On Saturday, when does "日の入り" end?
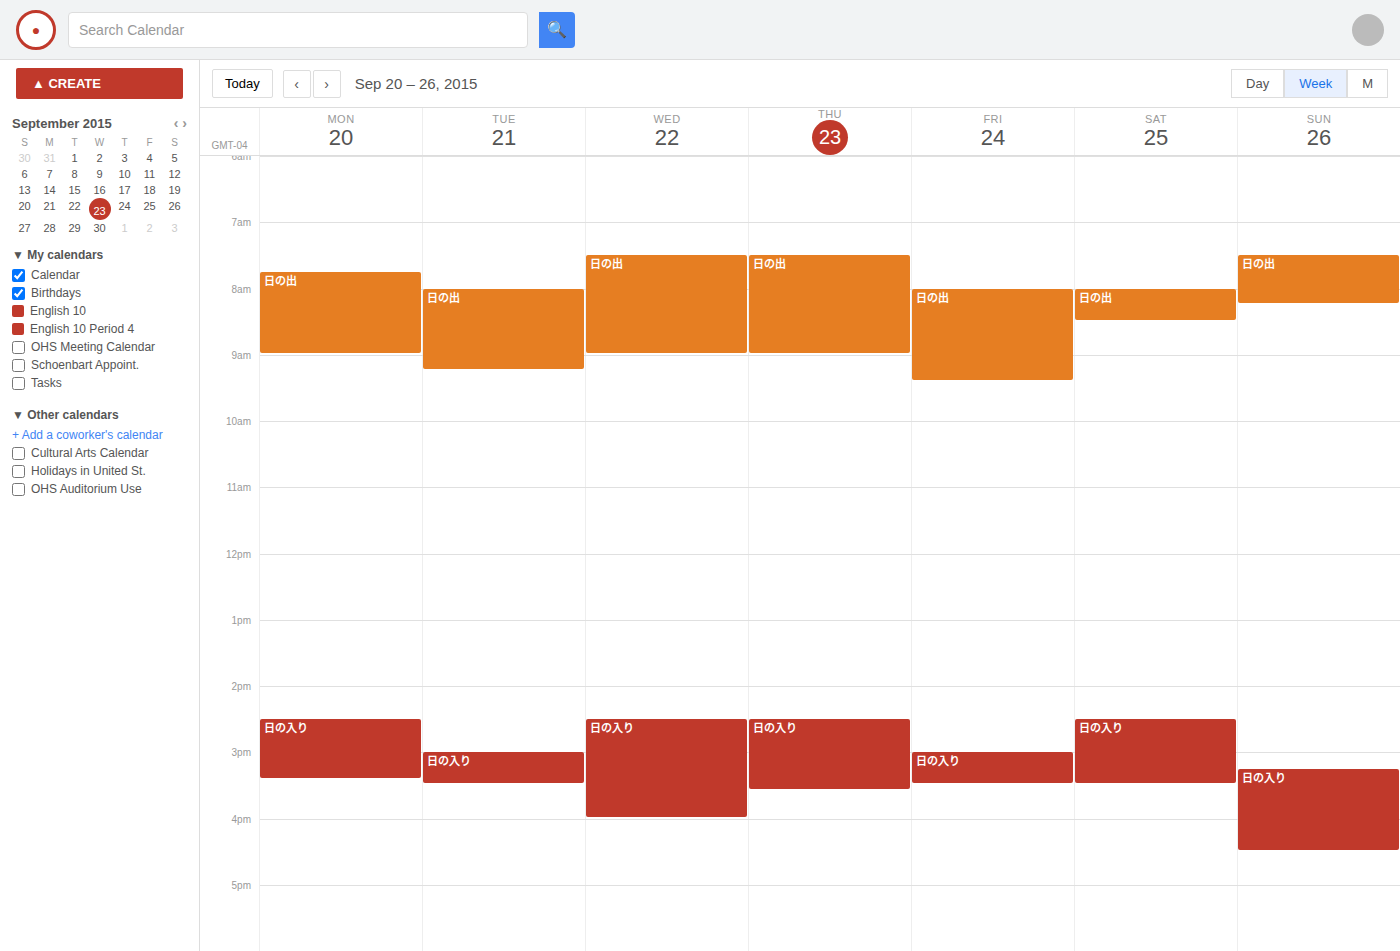
3:30 PM